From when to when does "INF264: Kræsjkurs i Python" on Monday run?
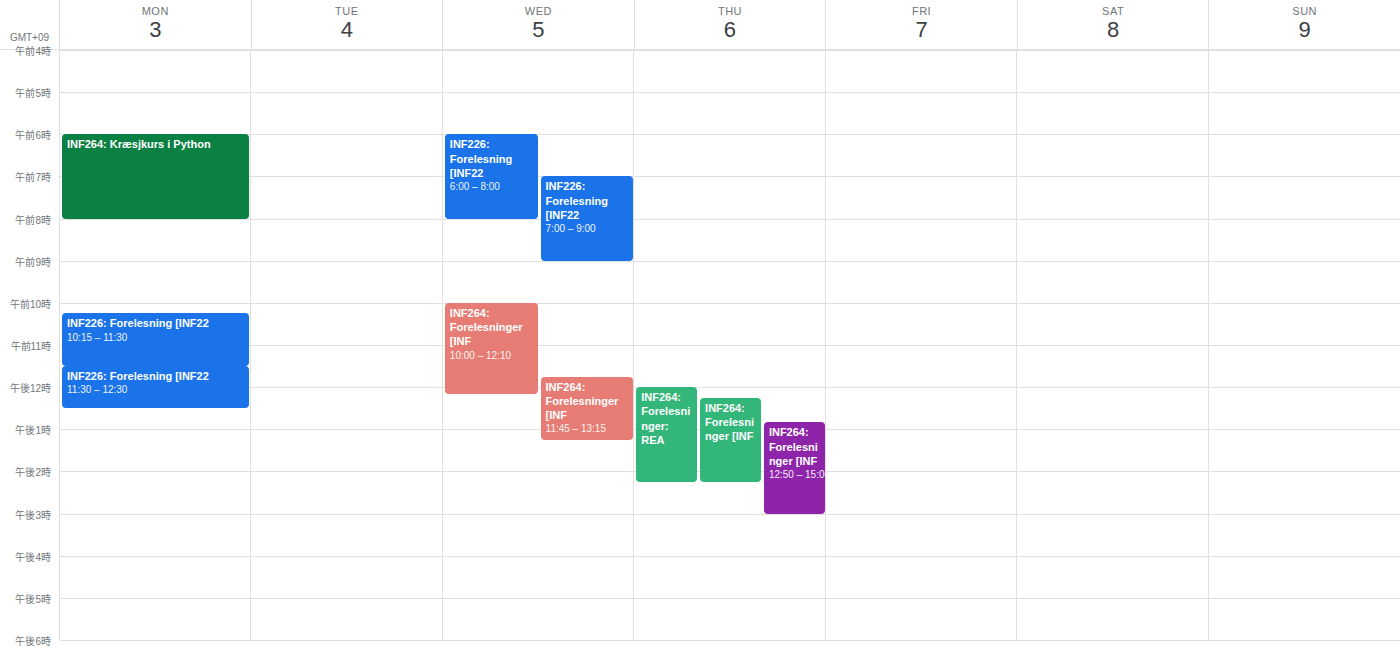
6:00 AM to 8:00 AM